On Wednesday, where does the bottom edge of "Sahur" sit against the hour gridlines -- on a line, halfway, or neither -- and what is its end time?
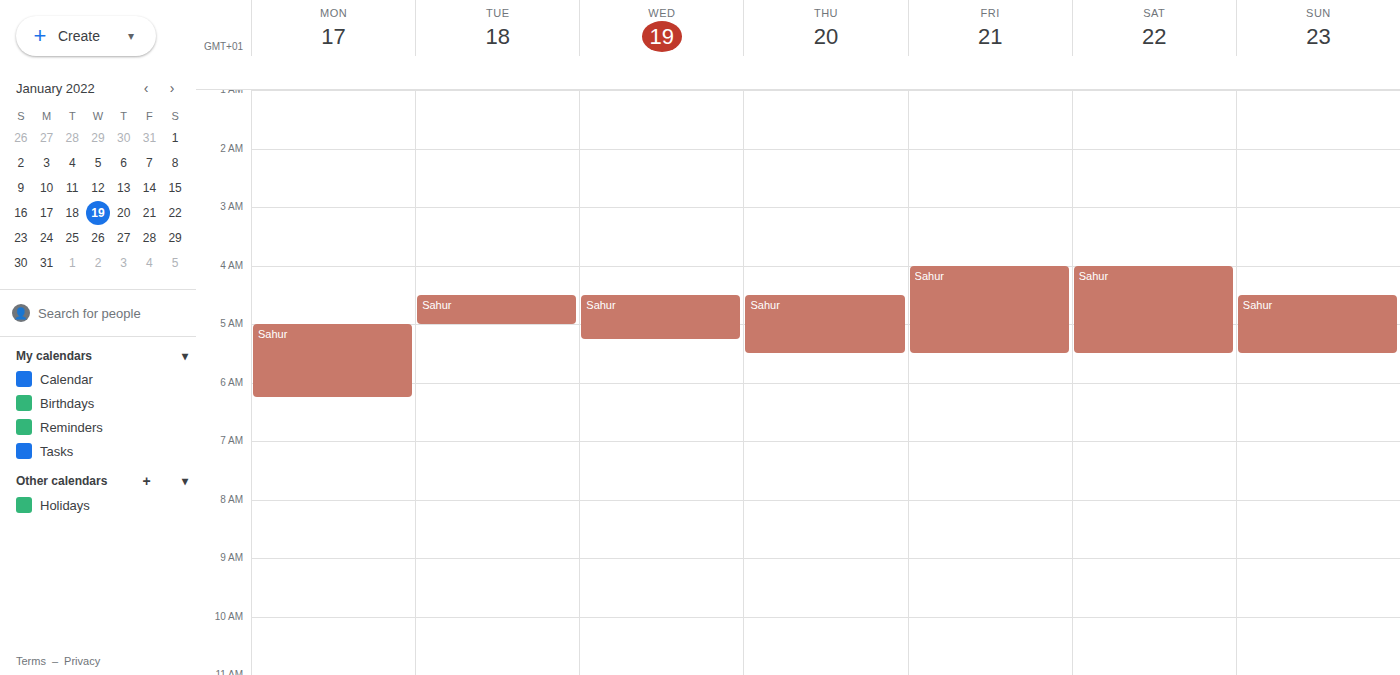
5:15 AM -- neither: a quarter of the way from the 5 AM line to the 6 AM line.